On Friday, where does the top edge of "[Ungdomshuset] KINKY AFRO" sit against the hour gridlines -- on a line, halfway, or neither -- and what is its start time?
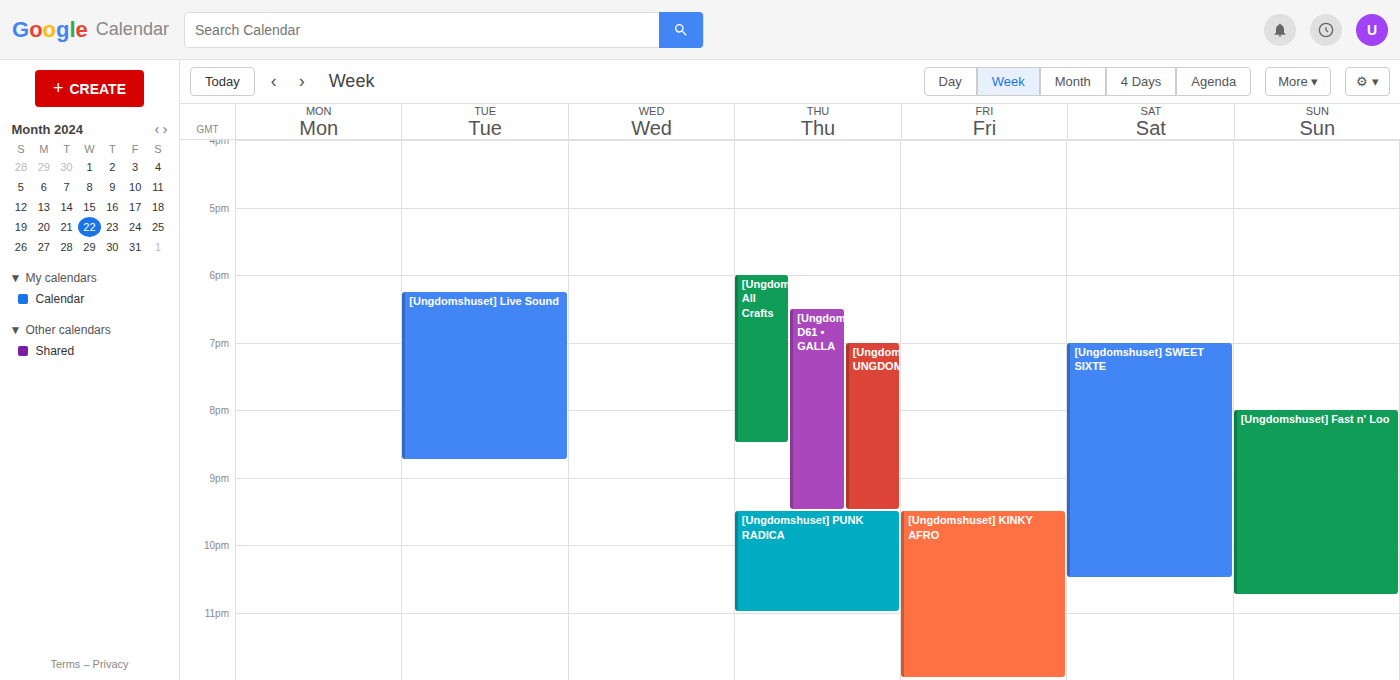
9:30 PM -- halfway between the 9 PM and 10 PM lines.